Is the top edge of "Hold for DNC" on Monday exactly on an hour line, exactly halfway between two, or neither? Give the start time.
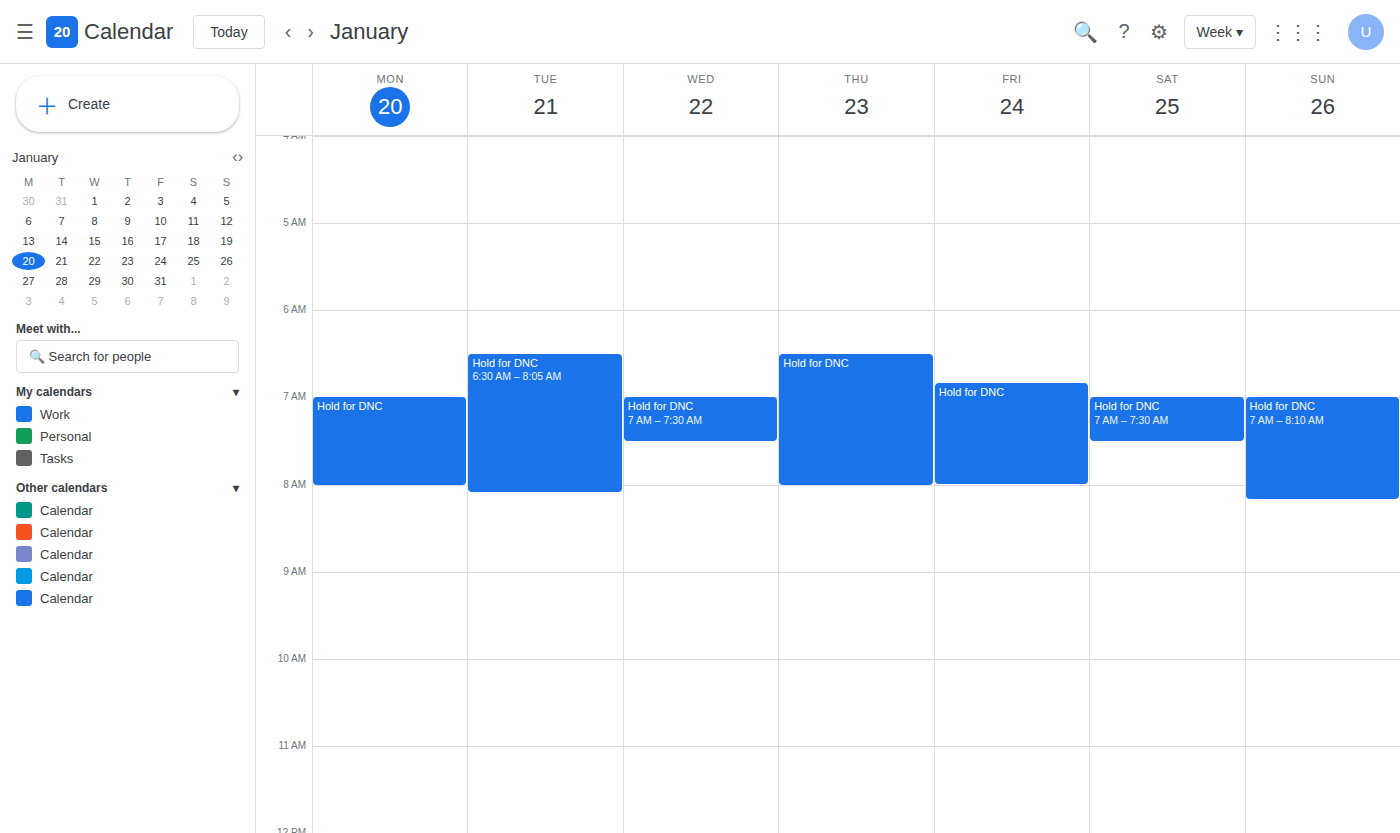
7:00 AM -- exactly on the 7 AM line.